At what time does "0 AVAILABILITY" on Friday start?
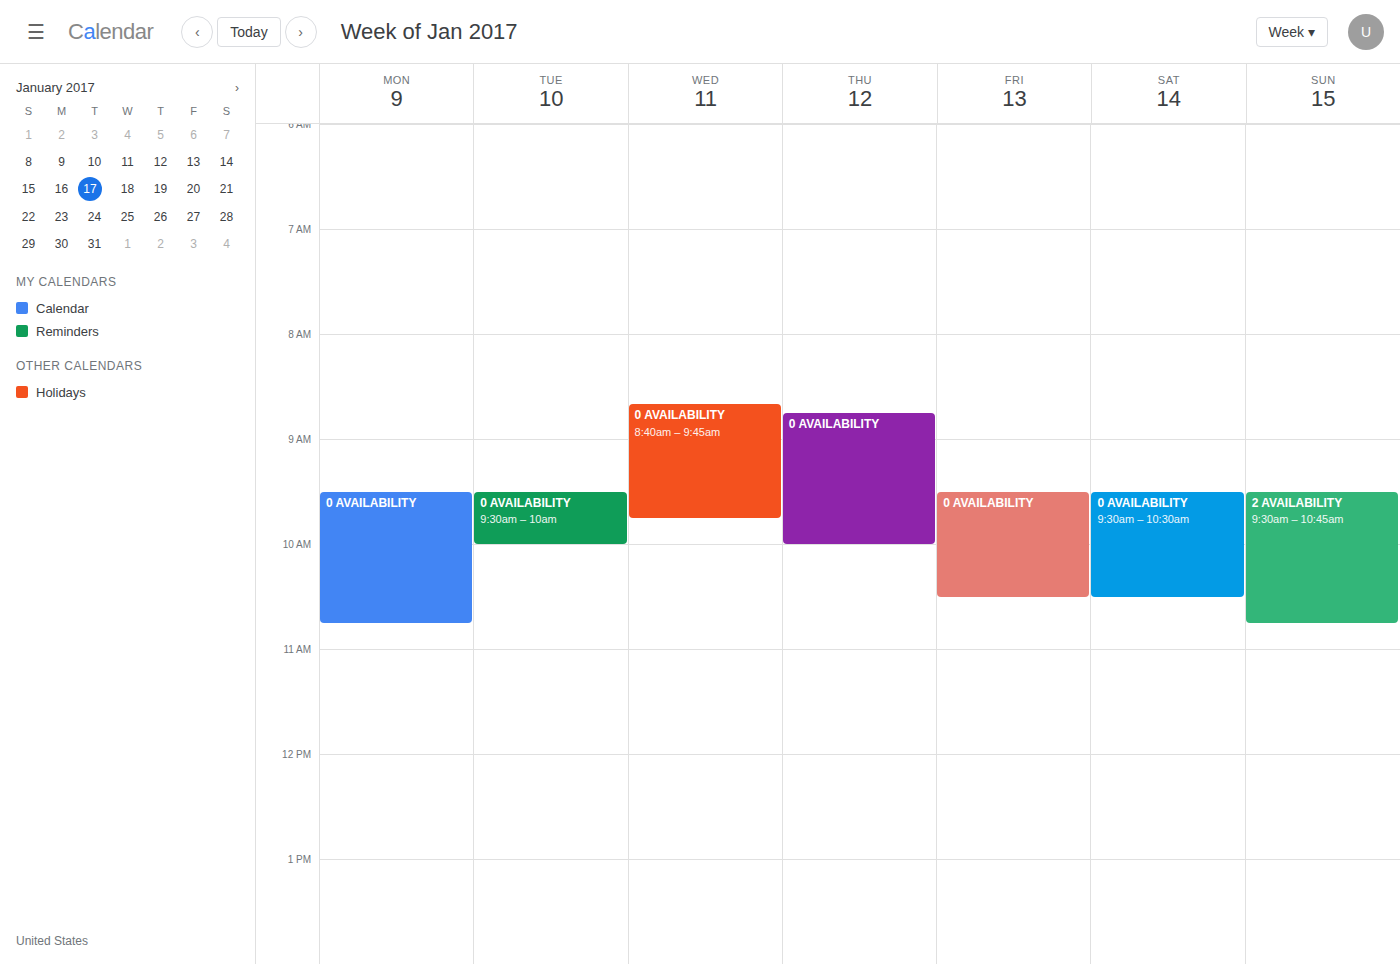
9:30 AM